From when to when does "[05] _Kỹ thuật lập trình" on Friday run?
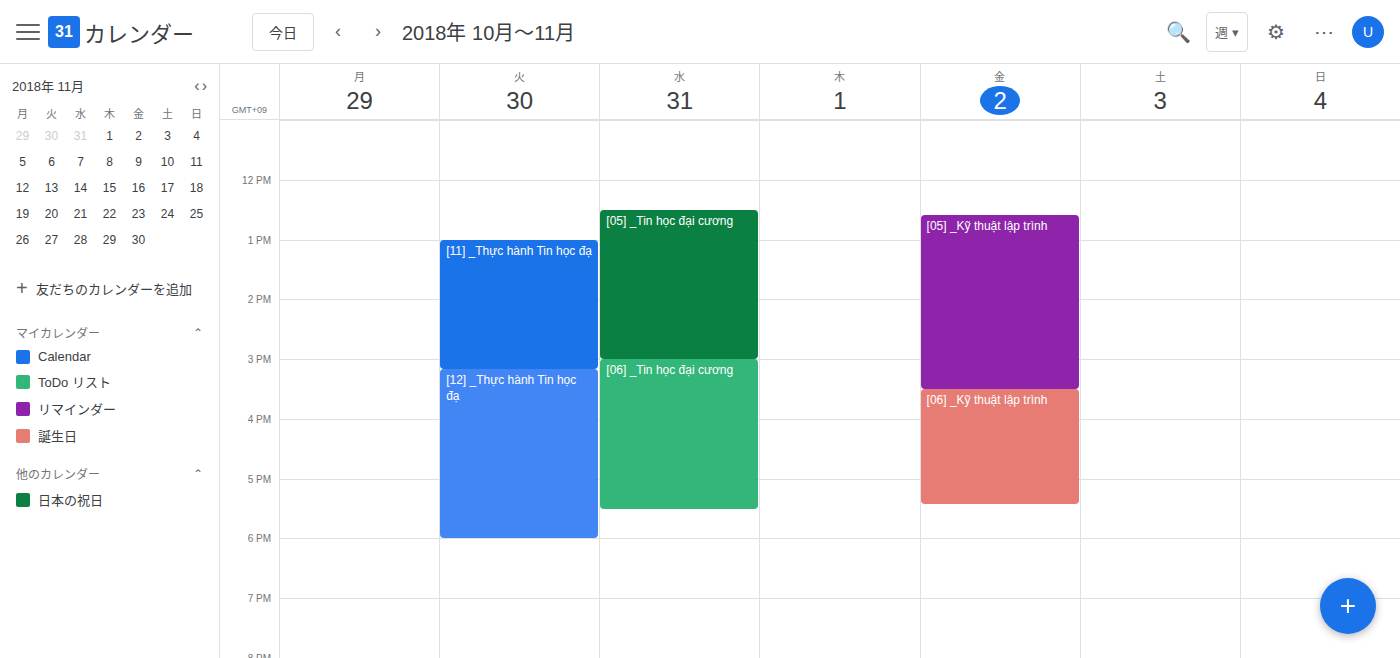
12:35 PM to 3:30 PM